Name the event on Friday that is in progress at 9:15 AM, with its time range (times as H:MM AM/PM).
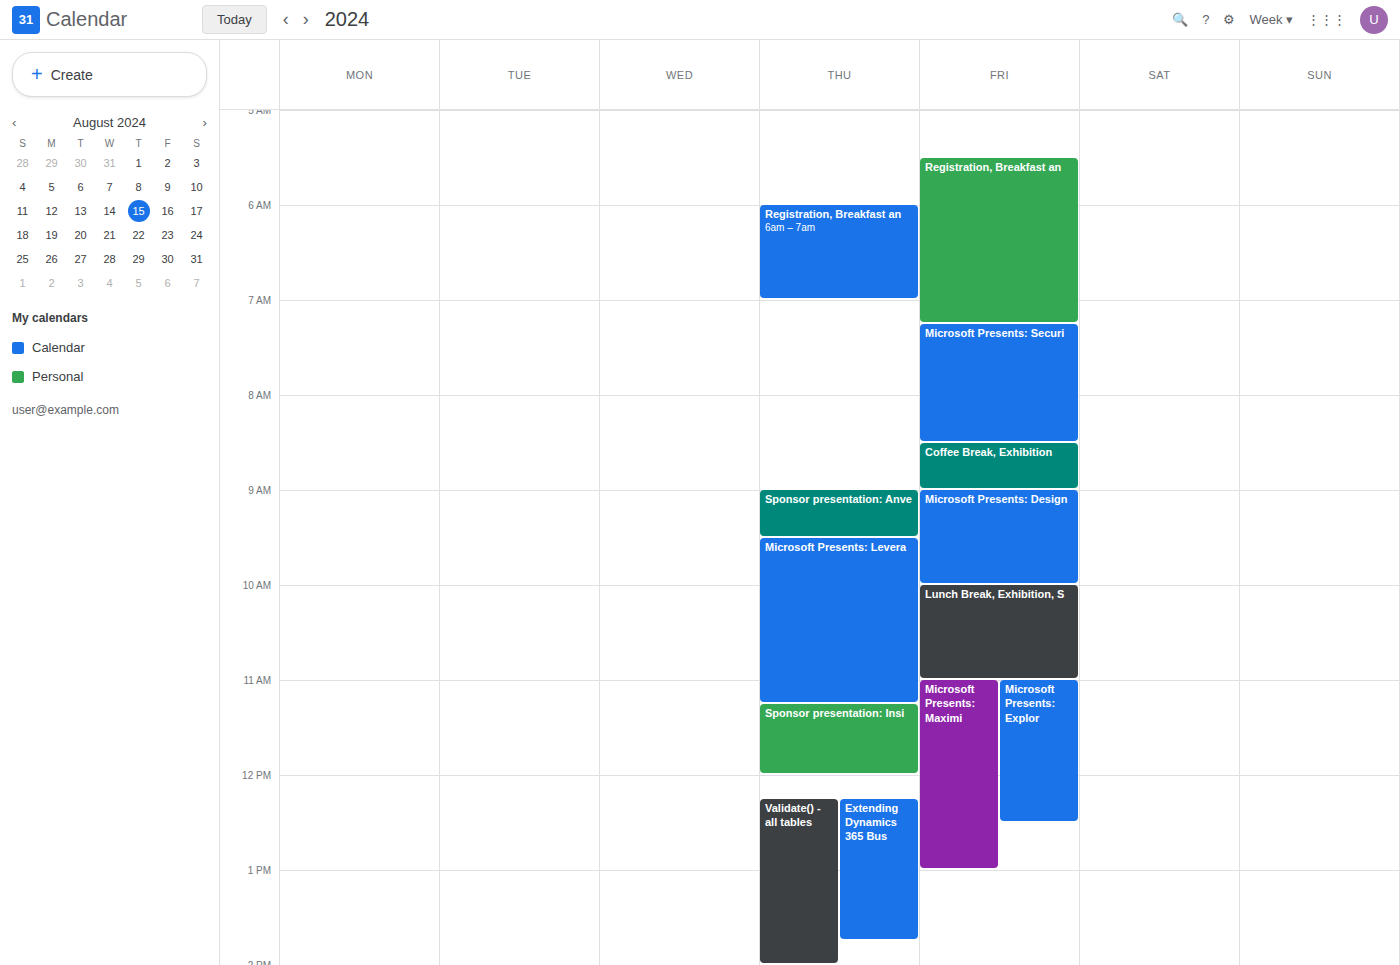
"Microsoft Presents: Design", 9:00 AM to 10:00 AM